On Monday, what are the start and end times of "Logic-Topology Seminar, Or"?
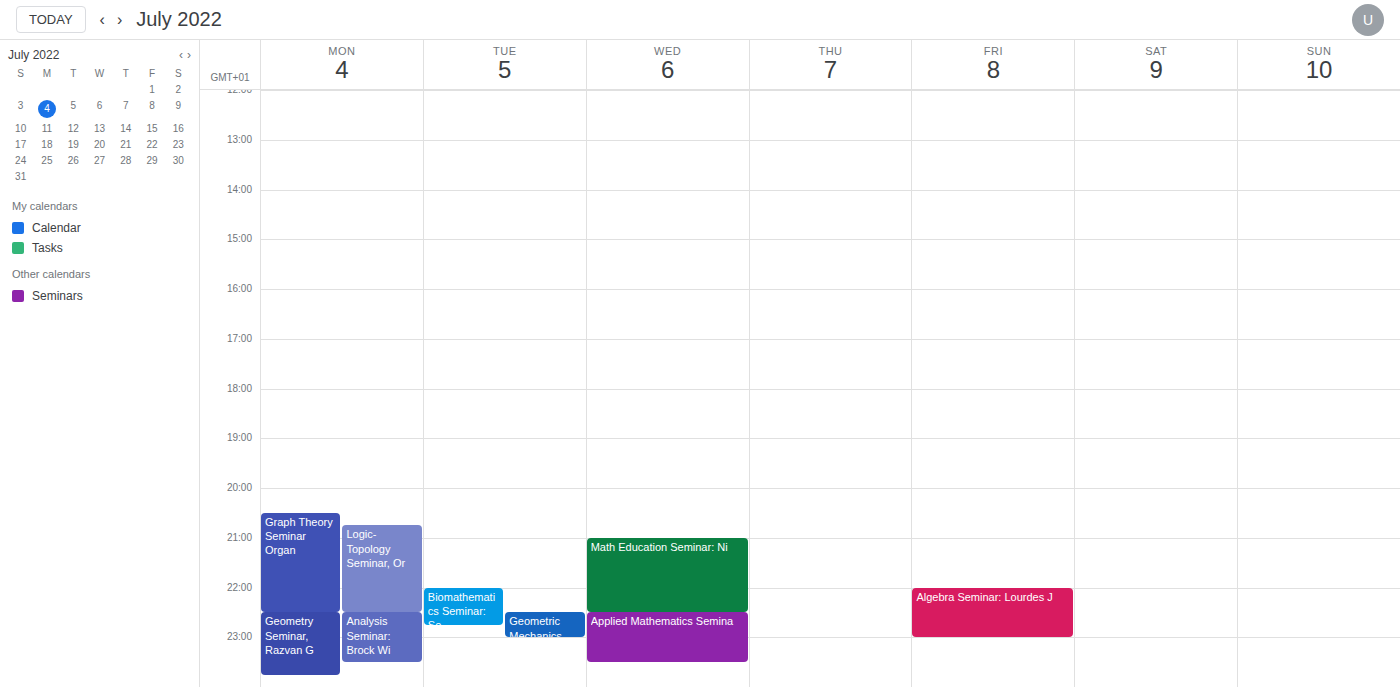
8:45 PM to 10:30 PM